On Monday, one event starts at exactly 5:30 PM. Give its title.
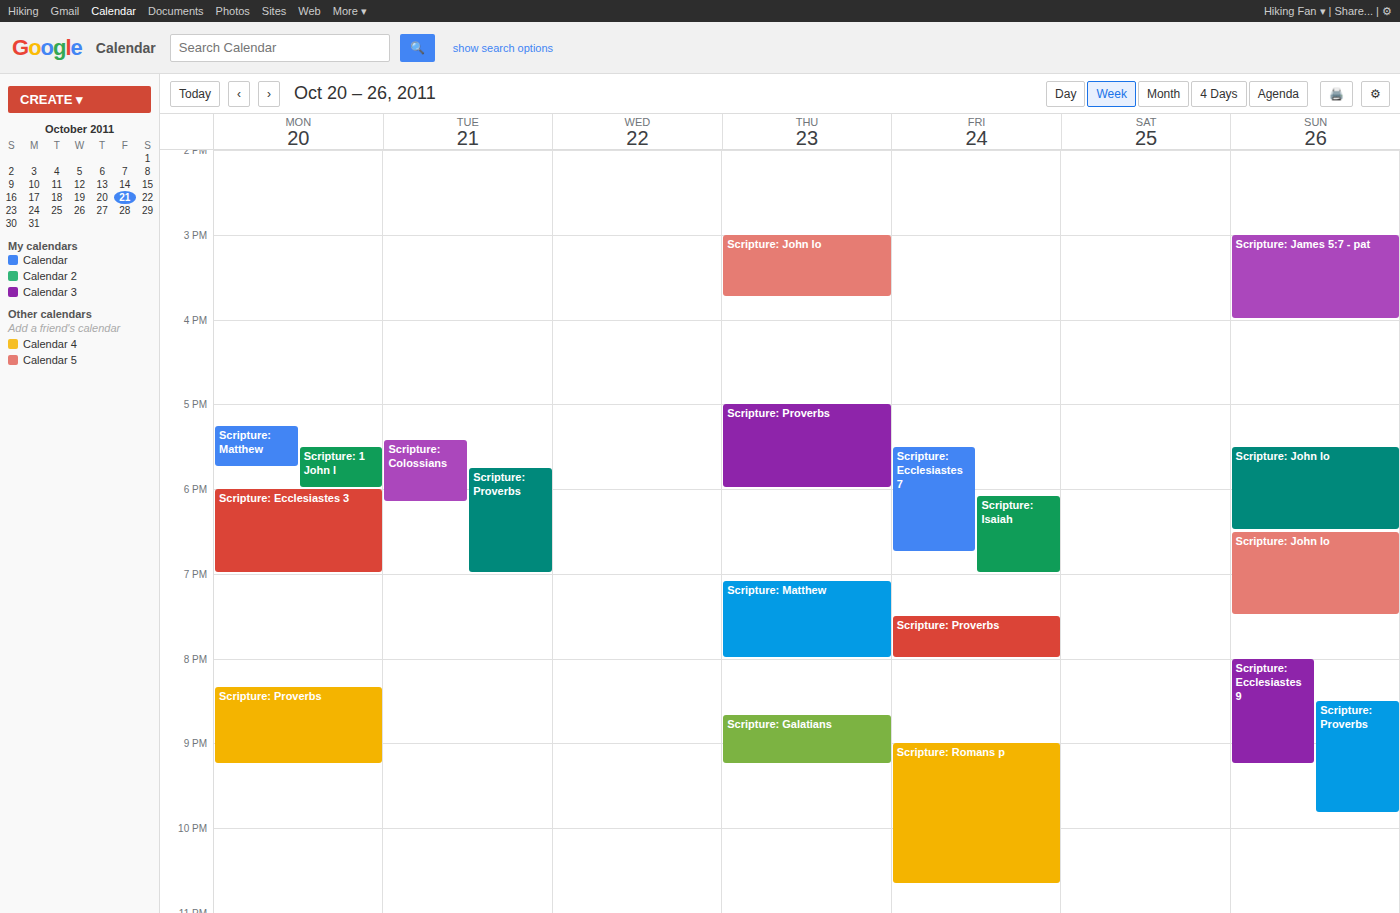
"Scripture: 1 John l"